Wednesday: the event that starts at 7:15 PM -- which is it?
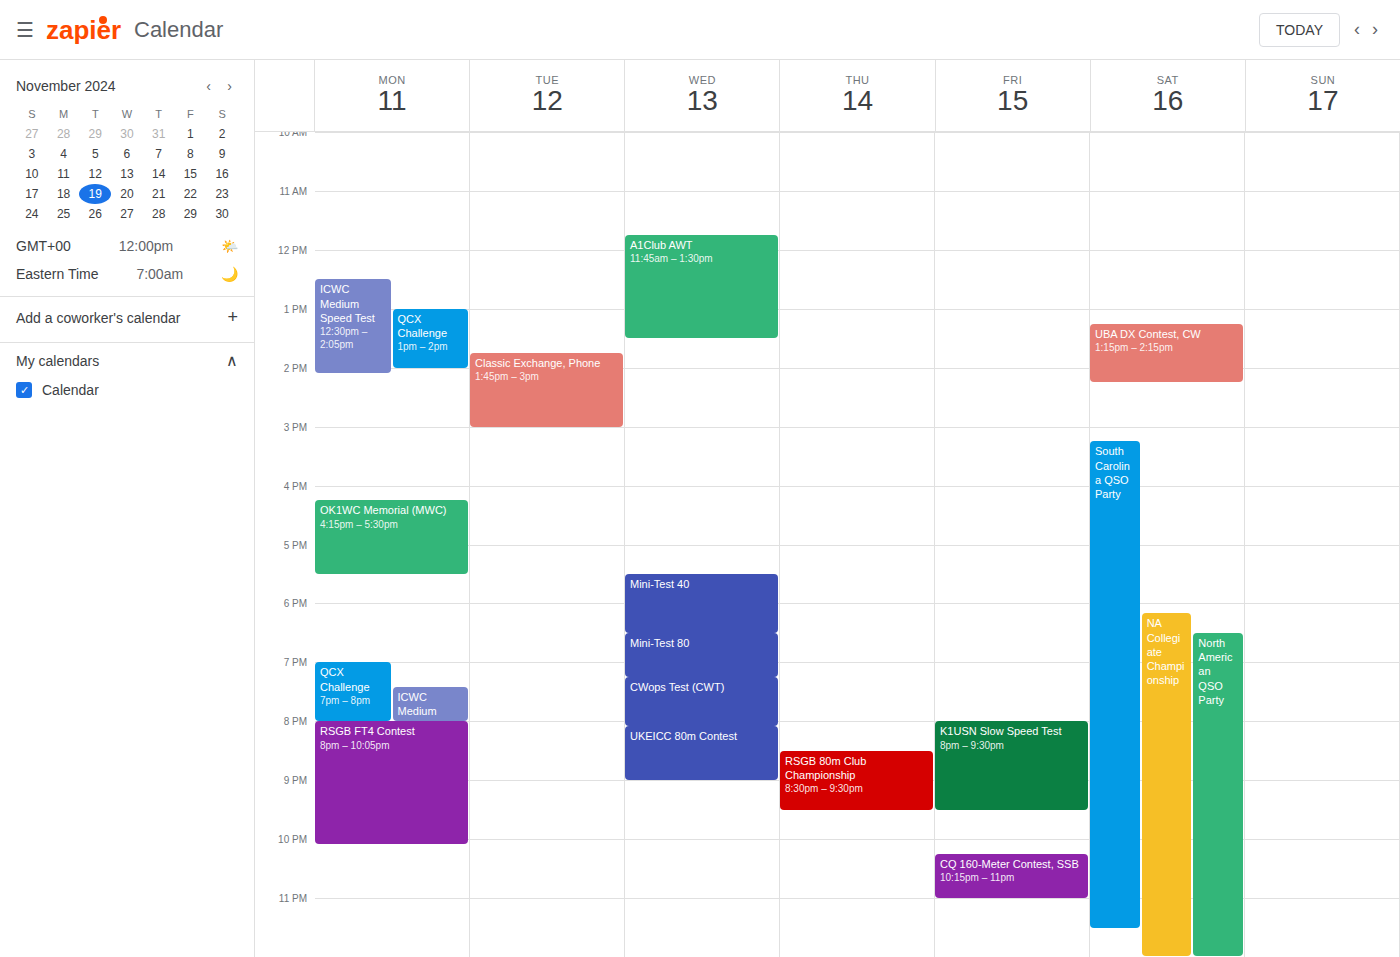
"CWops Test (CWT)"